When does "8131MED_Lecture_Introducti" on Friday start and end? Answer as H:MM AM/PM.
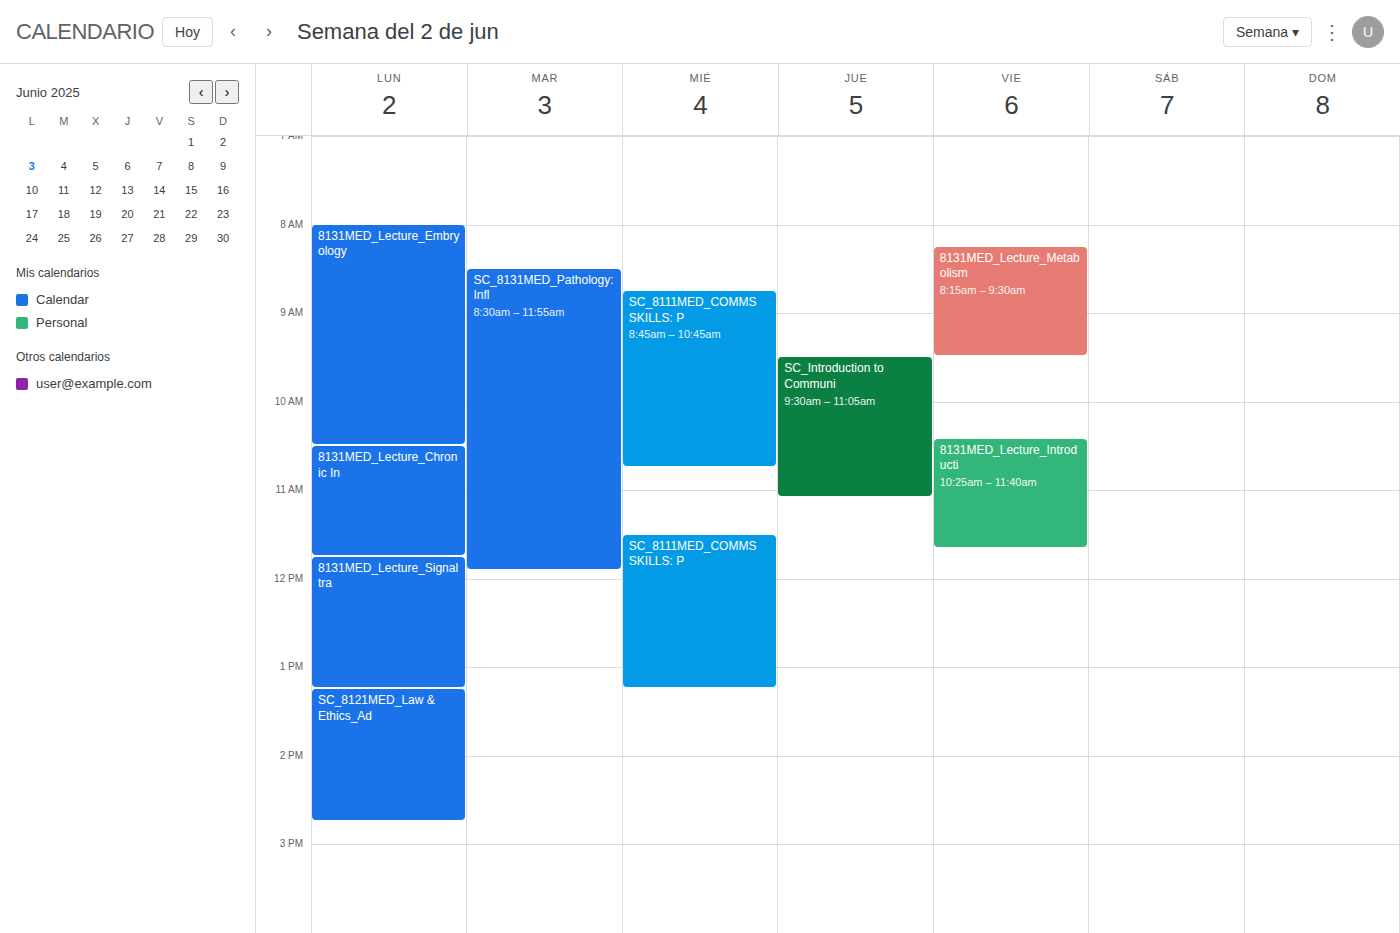
10:25 AM to 11:40 AM